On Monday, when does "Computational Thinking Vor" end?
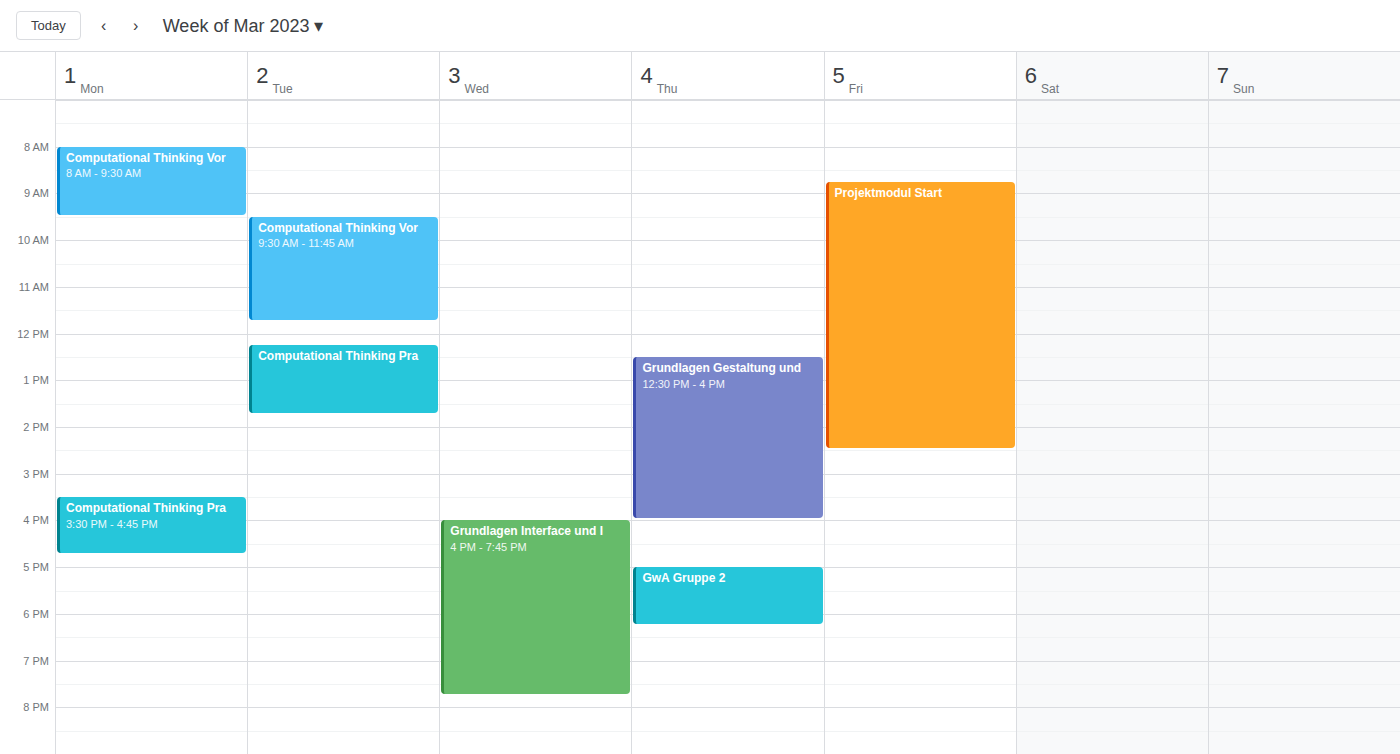
9:30 AM